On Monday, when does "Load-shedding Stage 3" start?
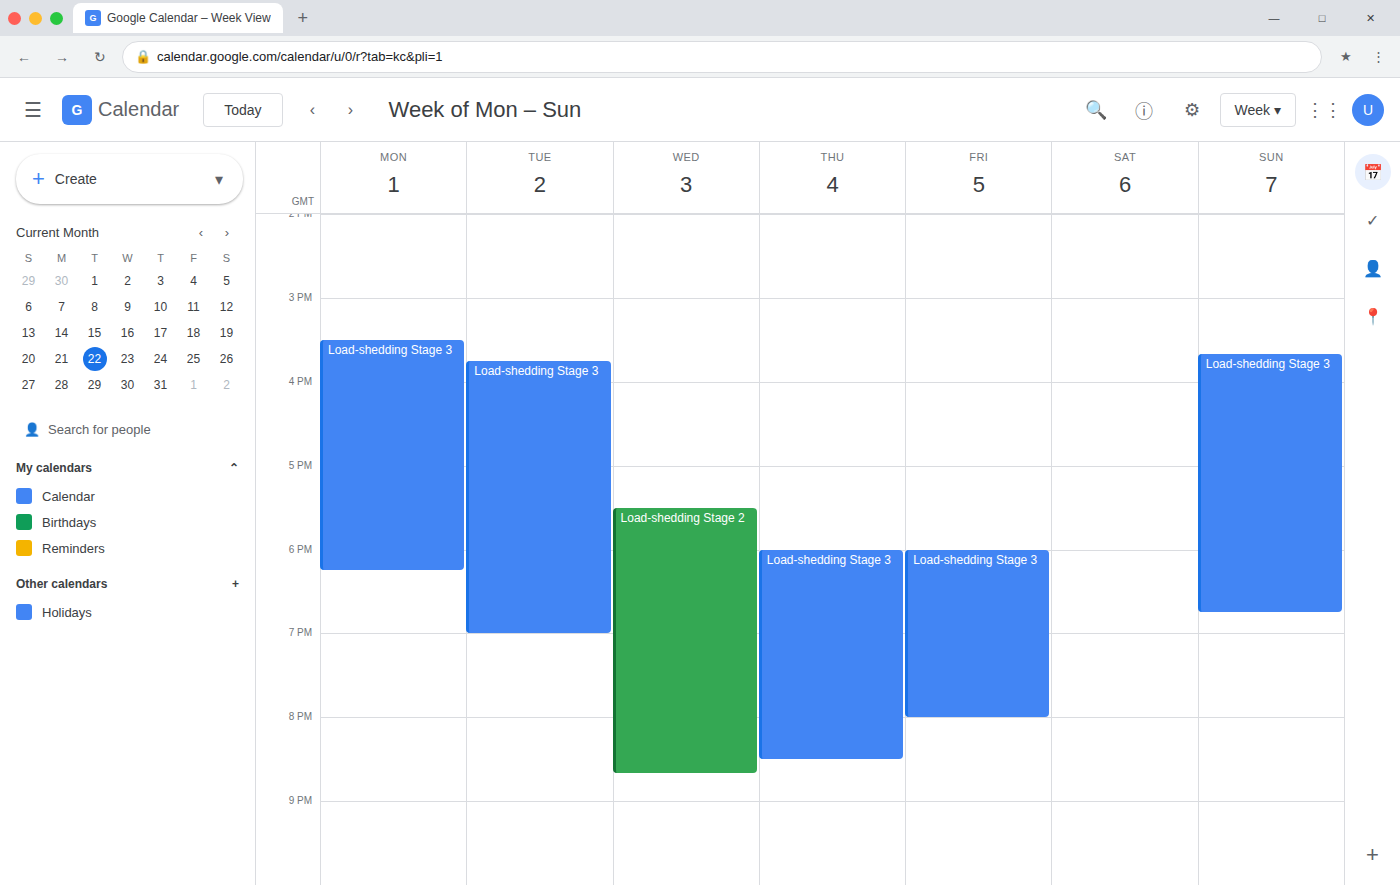
3:30 PM